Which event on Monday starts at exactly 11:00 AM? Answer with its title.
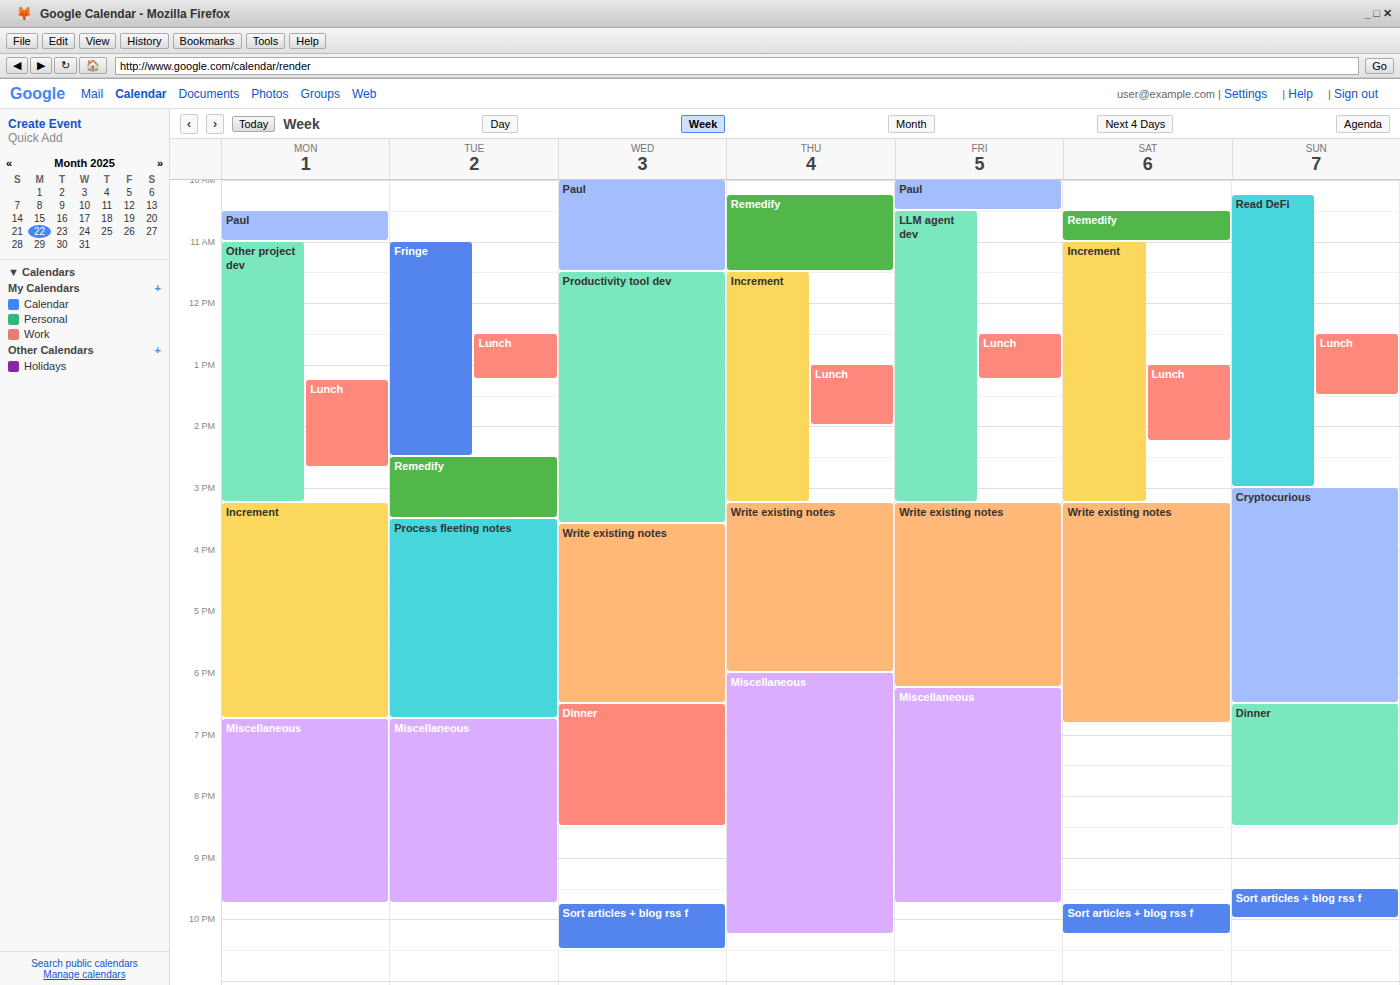
"Other project dev"